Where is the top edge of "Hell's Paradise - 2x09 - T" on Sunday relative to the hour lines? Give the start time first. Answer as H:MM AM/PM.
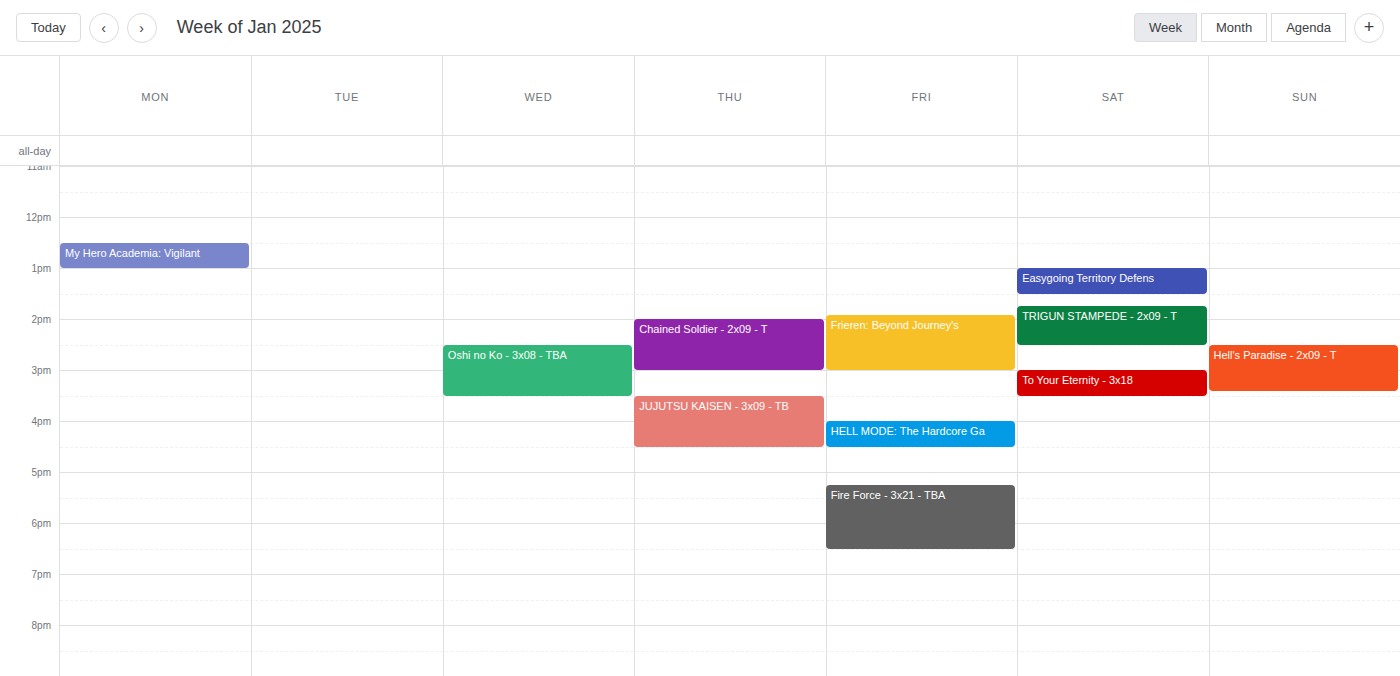
2:30 PM -- halfway between the 2 PM and 3 PM lines.